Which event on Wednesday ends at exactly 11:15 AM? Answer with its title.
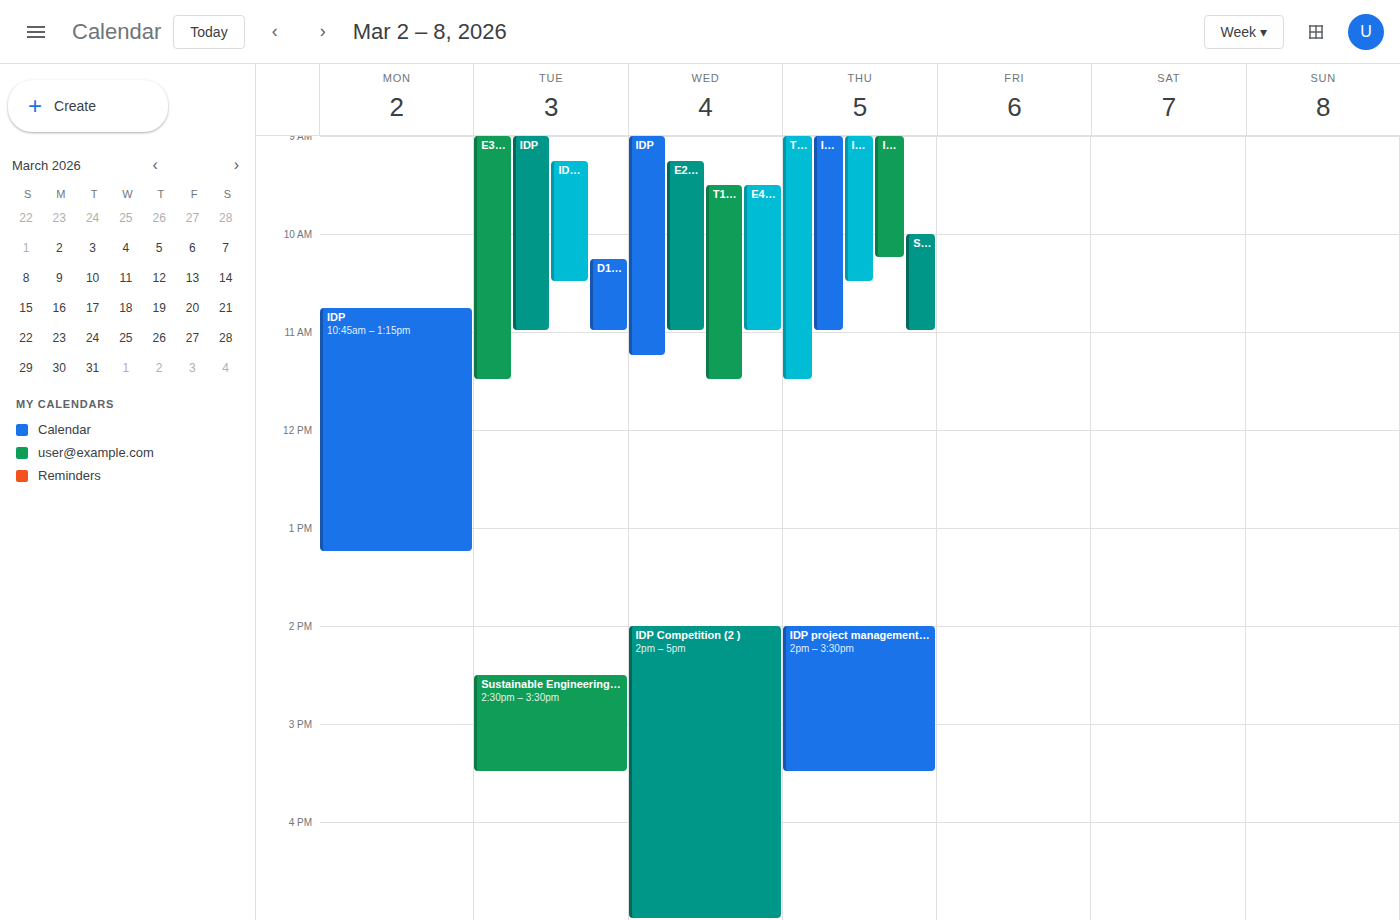
"IDP"